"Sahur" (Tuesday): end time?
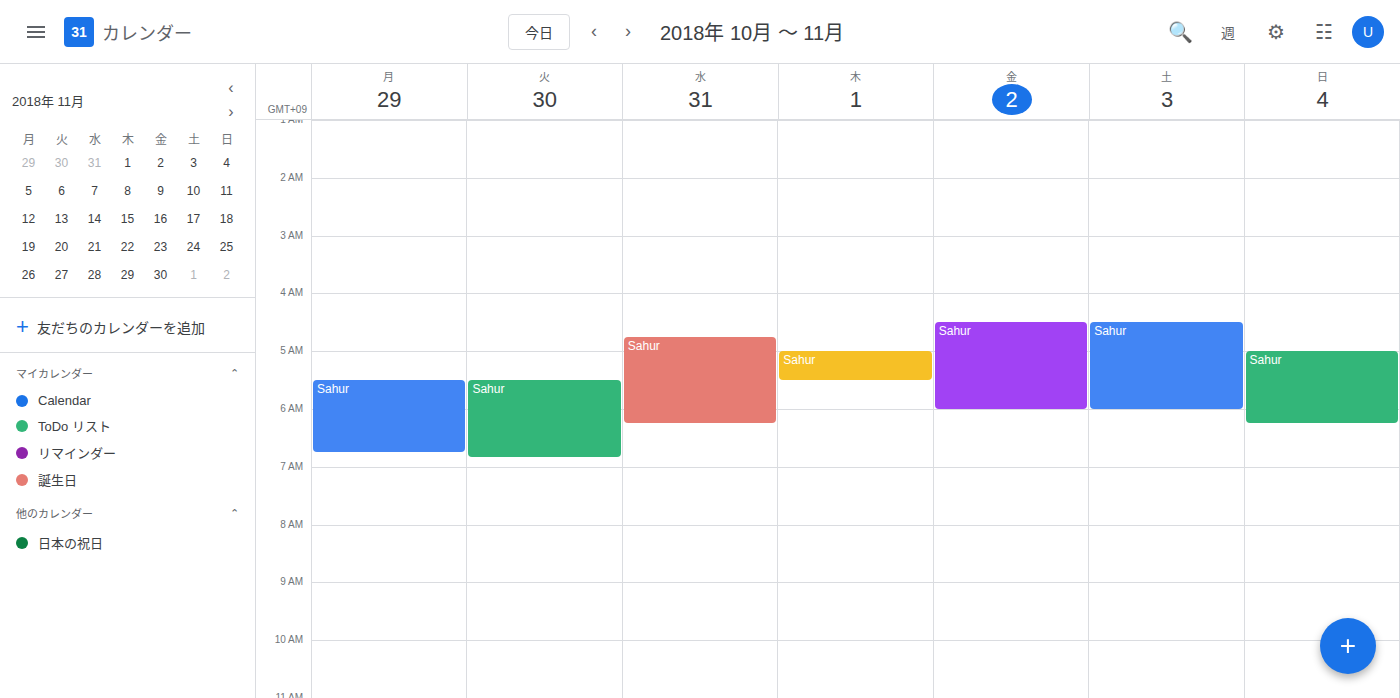
6:50 AM